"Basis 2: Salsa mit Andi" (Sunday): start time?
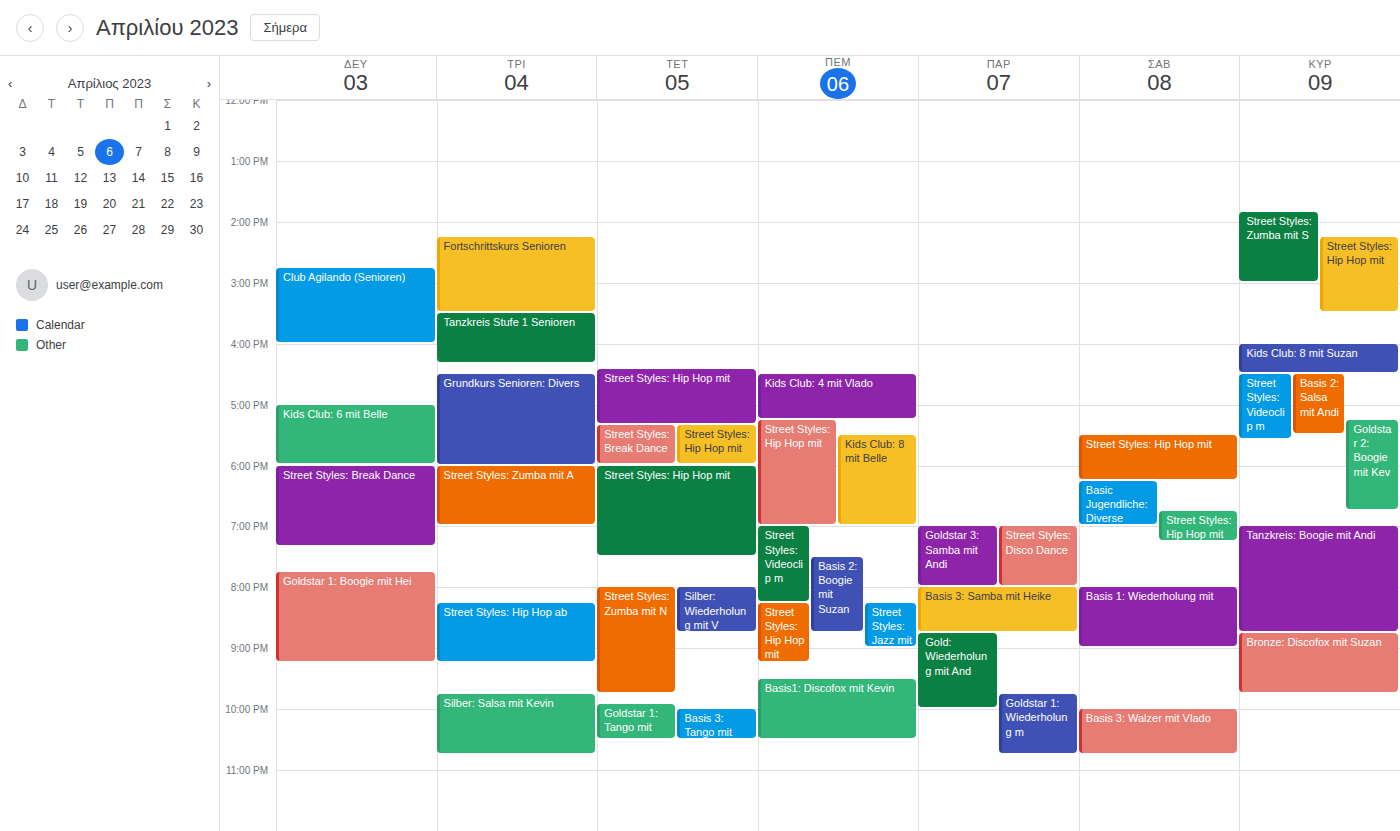
4:30 PM